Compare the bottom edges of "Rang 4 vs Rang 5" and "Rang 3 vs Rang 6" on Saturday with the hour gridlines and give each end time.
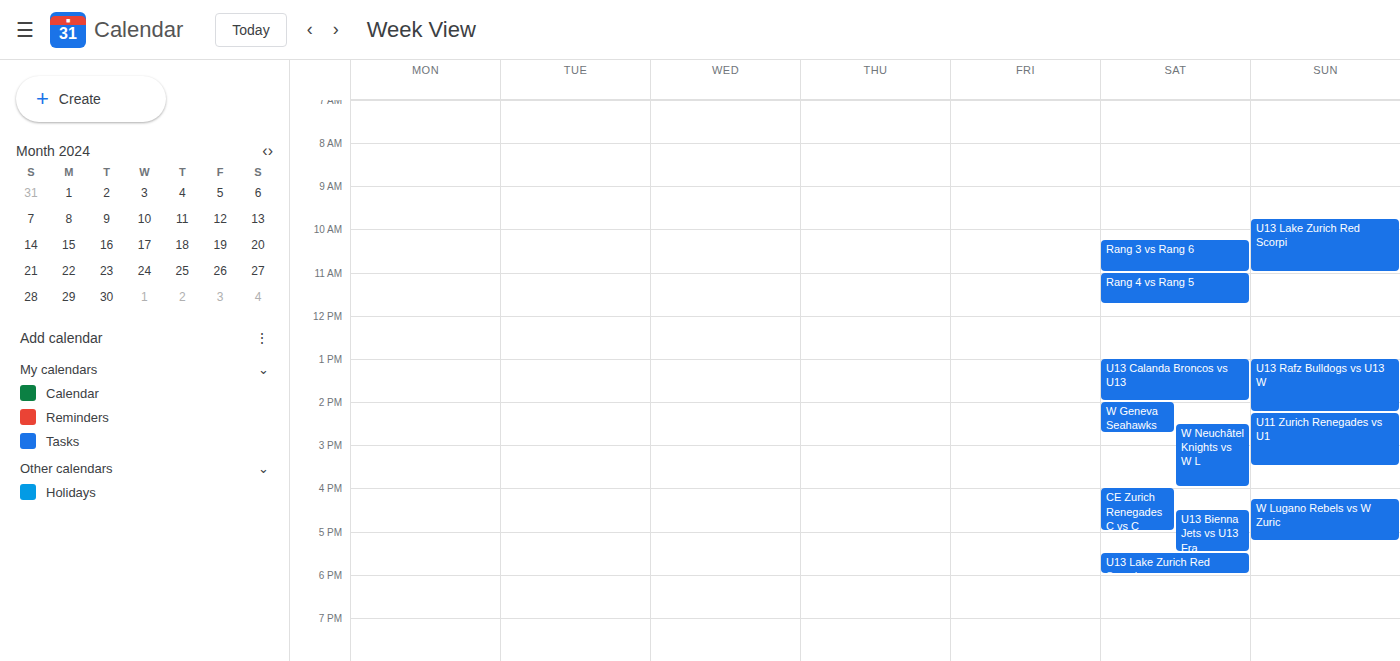
"Rang 4 vs Rang 5": 11:45 AM, neither: three quarters of the way from the 11 AM line to the 12 PM line. "Rang 3 vs Rang 6": 11:00 AM, exactly on the 11 AM line.